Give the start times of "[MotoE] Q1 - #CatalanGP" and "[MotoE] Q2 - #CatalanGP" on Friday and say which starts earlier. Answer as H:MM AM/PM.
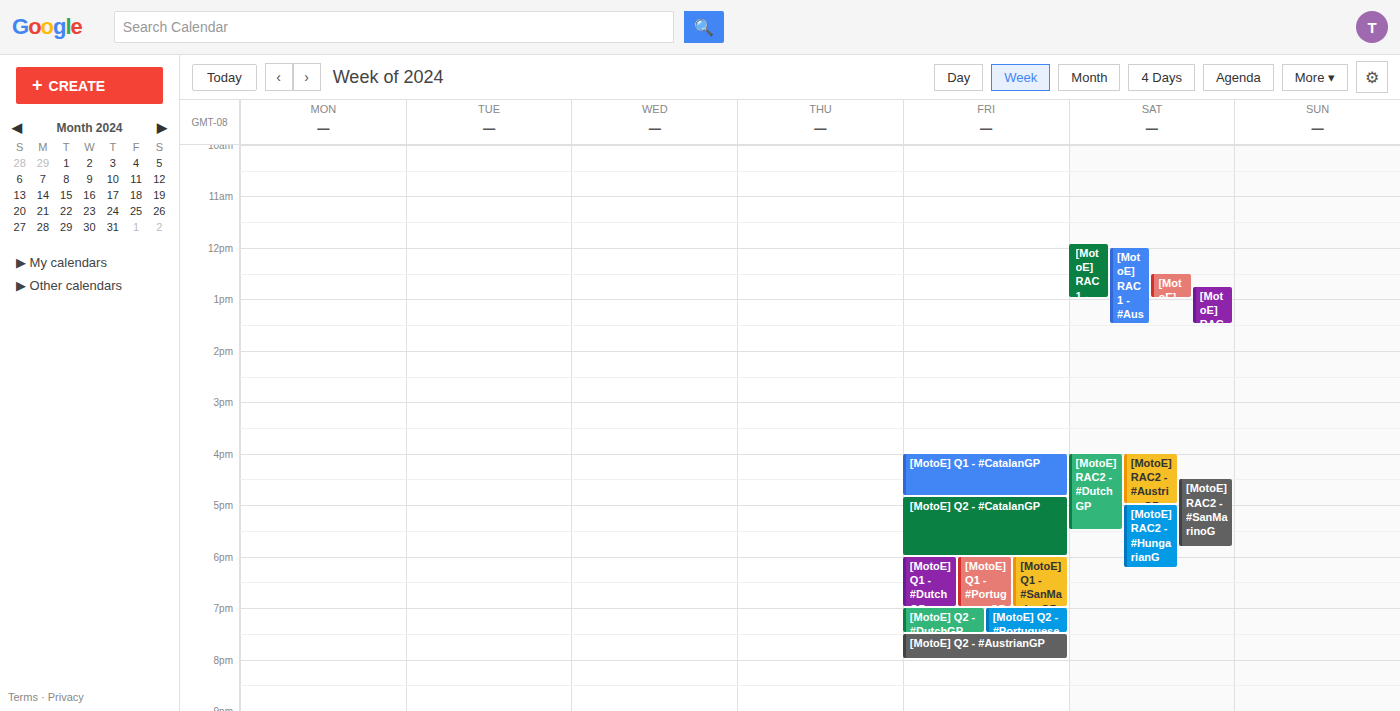
"[MotoE] Q1 - #CatalanGP" 4:00 PM; "[MotoE] Q2 - #CatalanGP" 4:50 PM.